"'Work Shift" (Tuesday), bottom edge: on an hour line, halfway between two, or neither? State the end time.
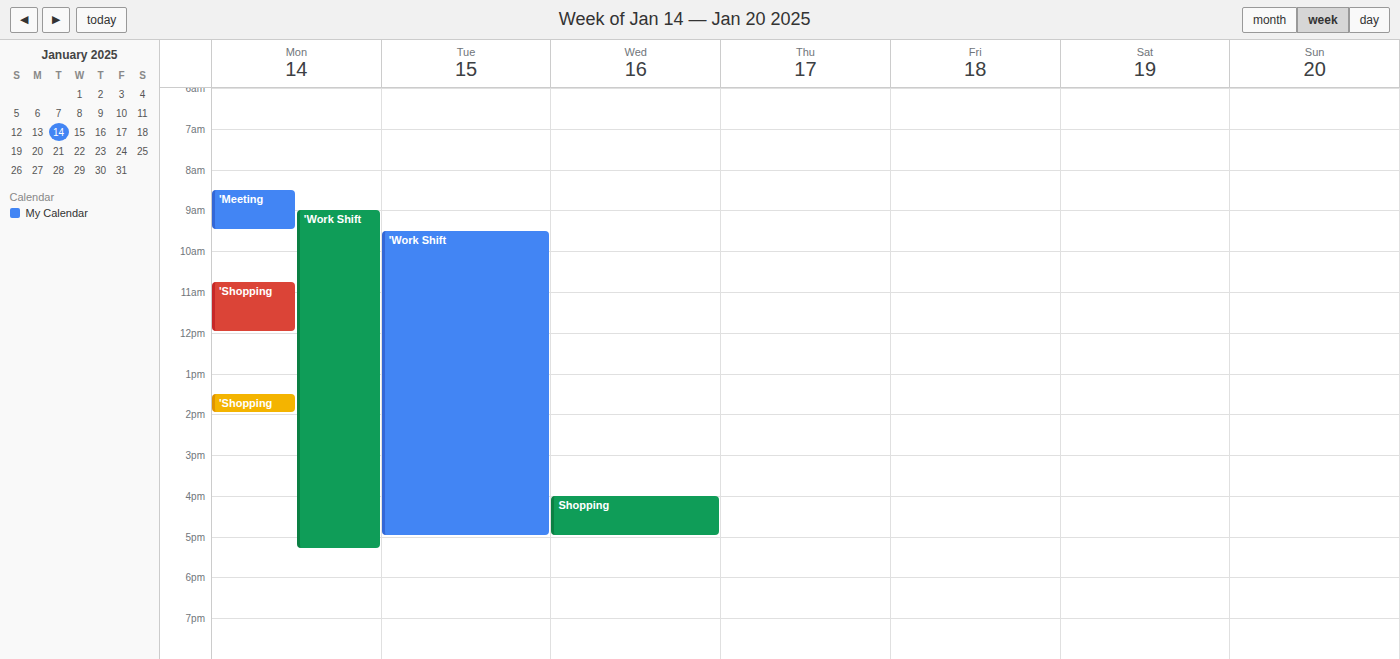
5:00 PM -- exactly on the 5 PM line.